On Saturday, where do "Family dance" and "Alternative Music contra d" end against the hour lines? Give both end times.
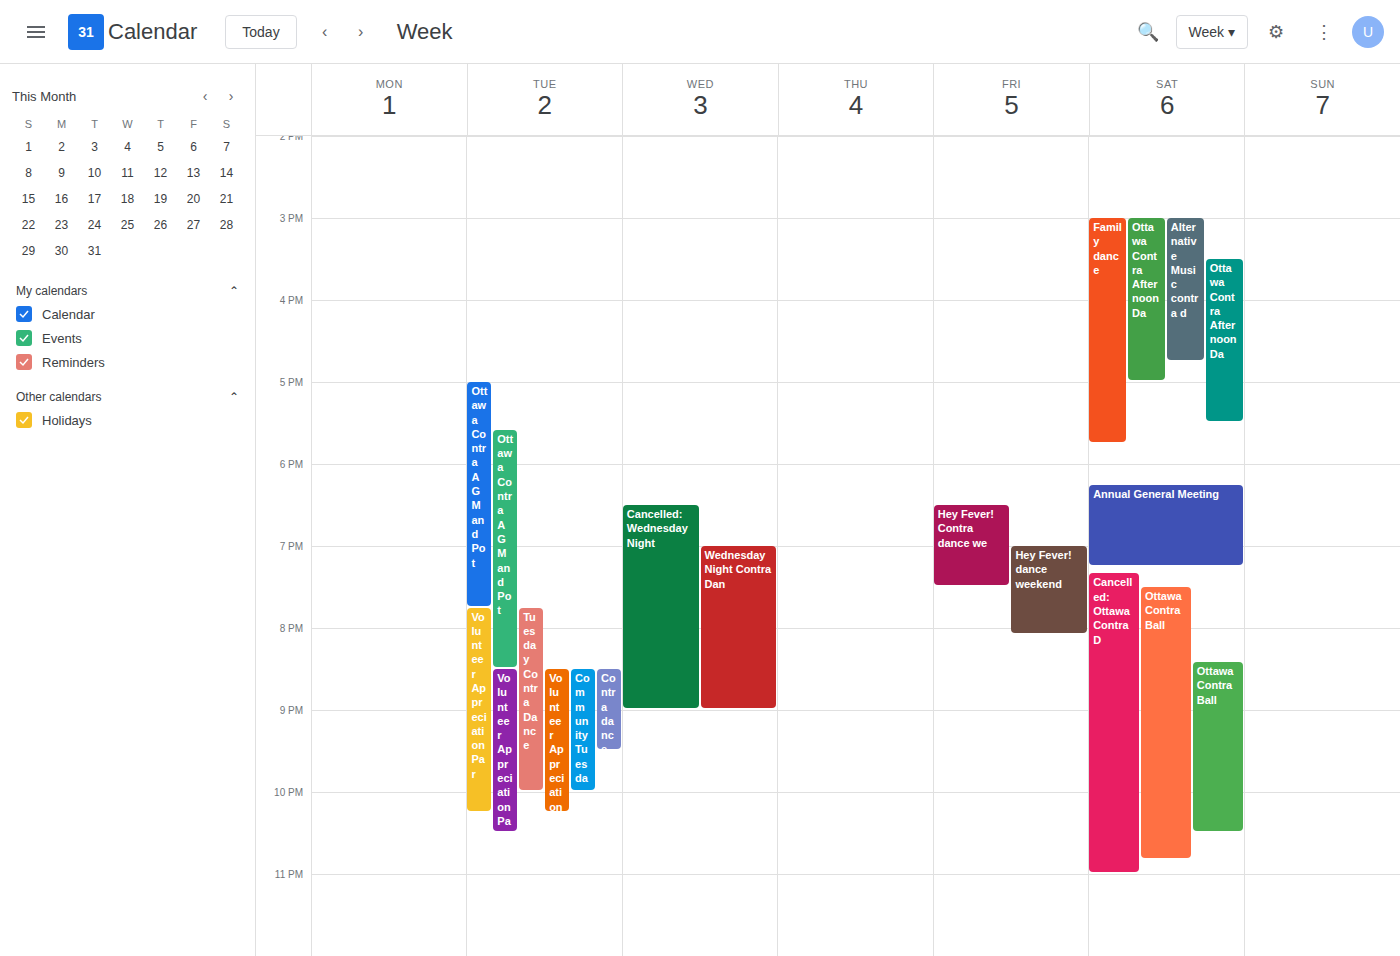
"Family dance": 5:45 PM, neither: three quarters of the way from the 5 PM line to the 6 PM line. "Alternative Music contra d": 4:45 PM, neither: three quarters of the way from the 4 PM line to the 5 PM line.